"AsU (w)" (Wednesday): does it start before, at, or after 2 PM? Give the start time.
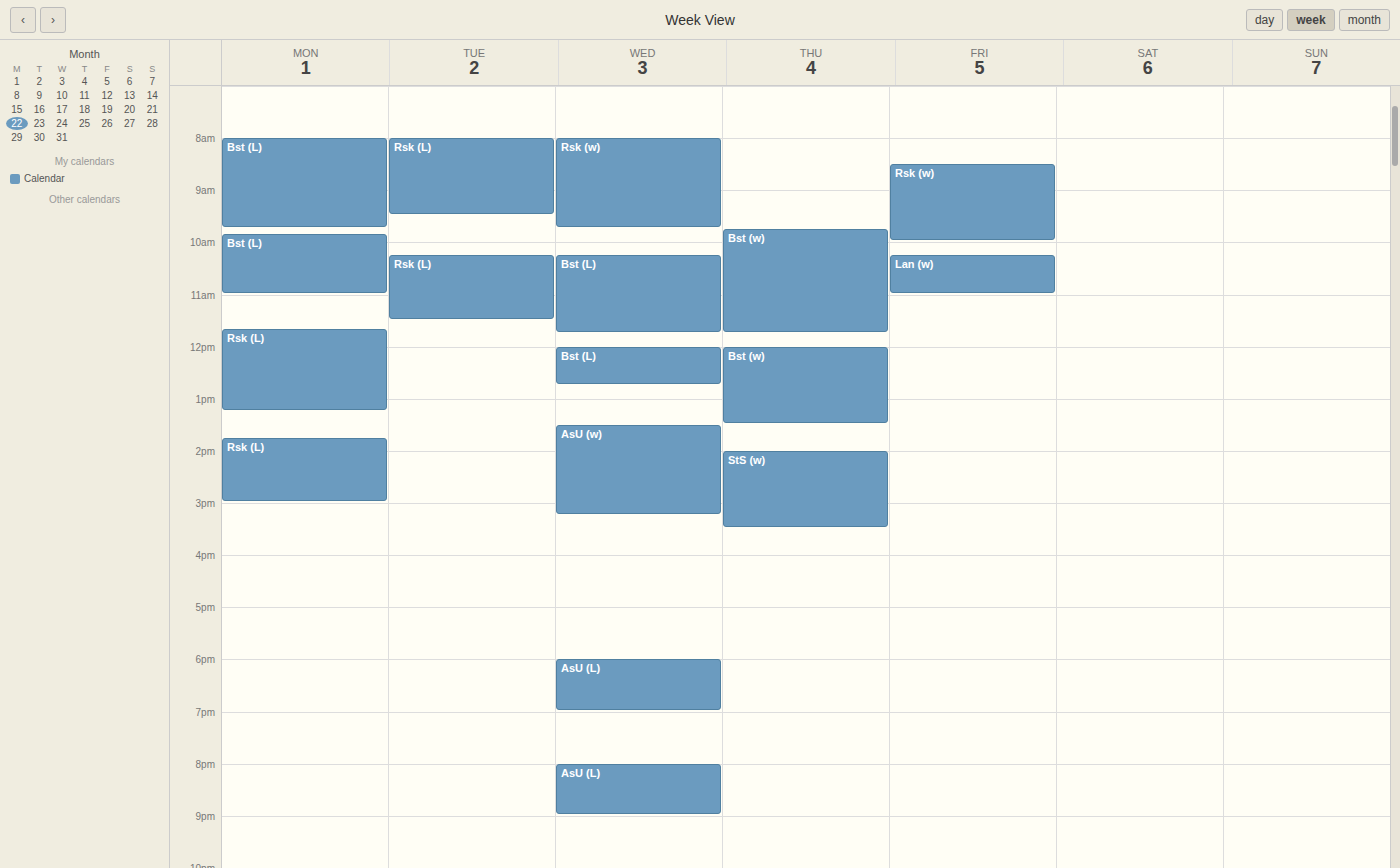
1:30 PM -- before 2 PM, 30 minutes above the 2 PM line.